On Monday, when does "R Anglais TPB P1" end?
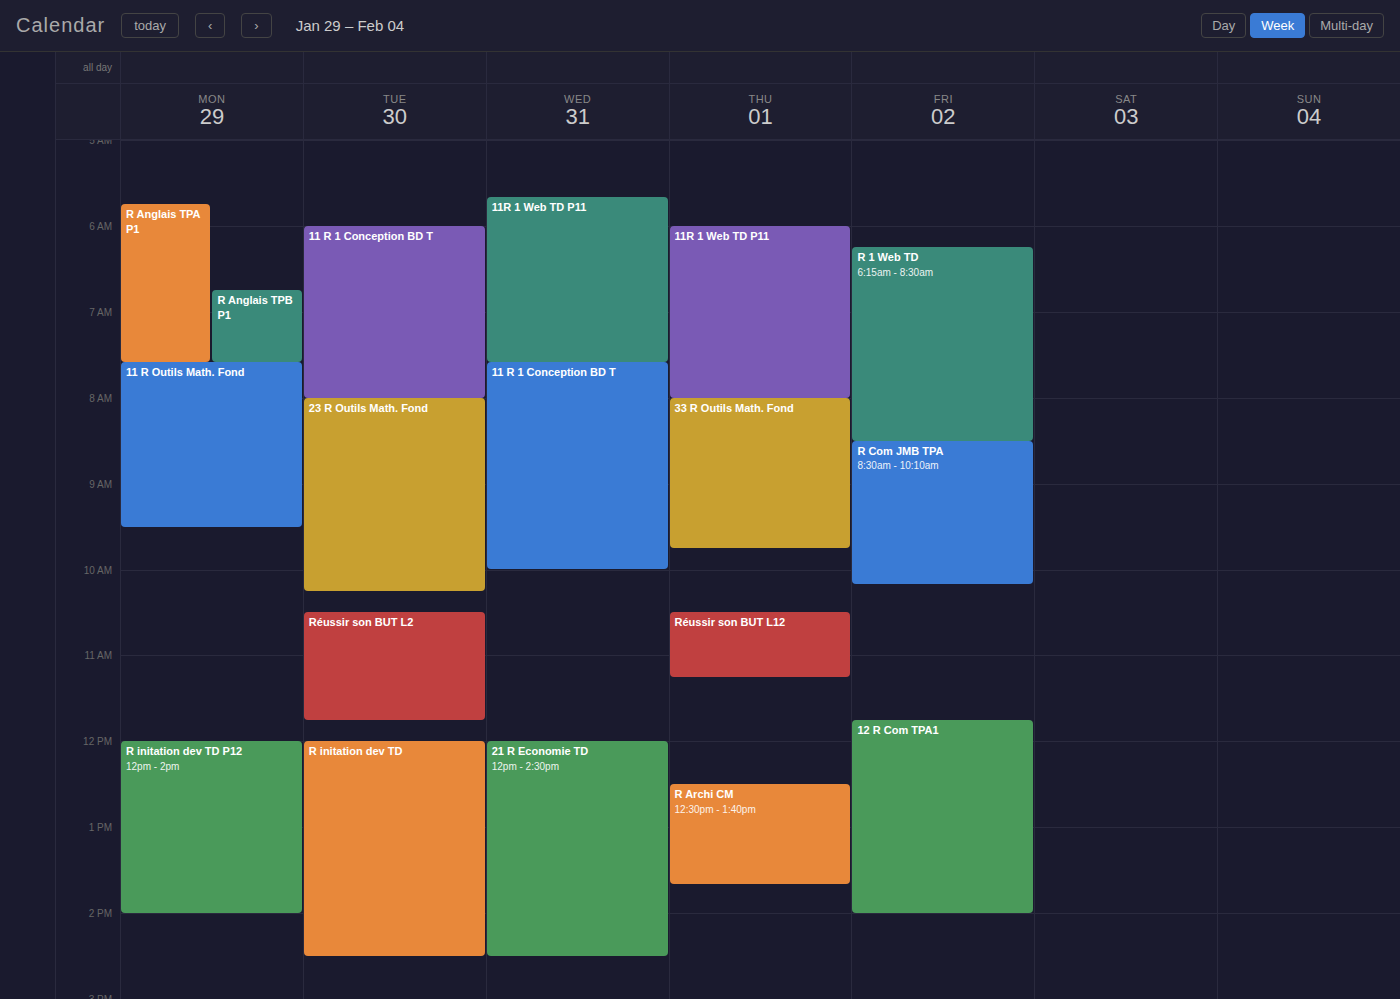
7:35 AM